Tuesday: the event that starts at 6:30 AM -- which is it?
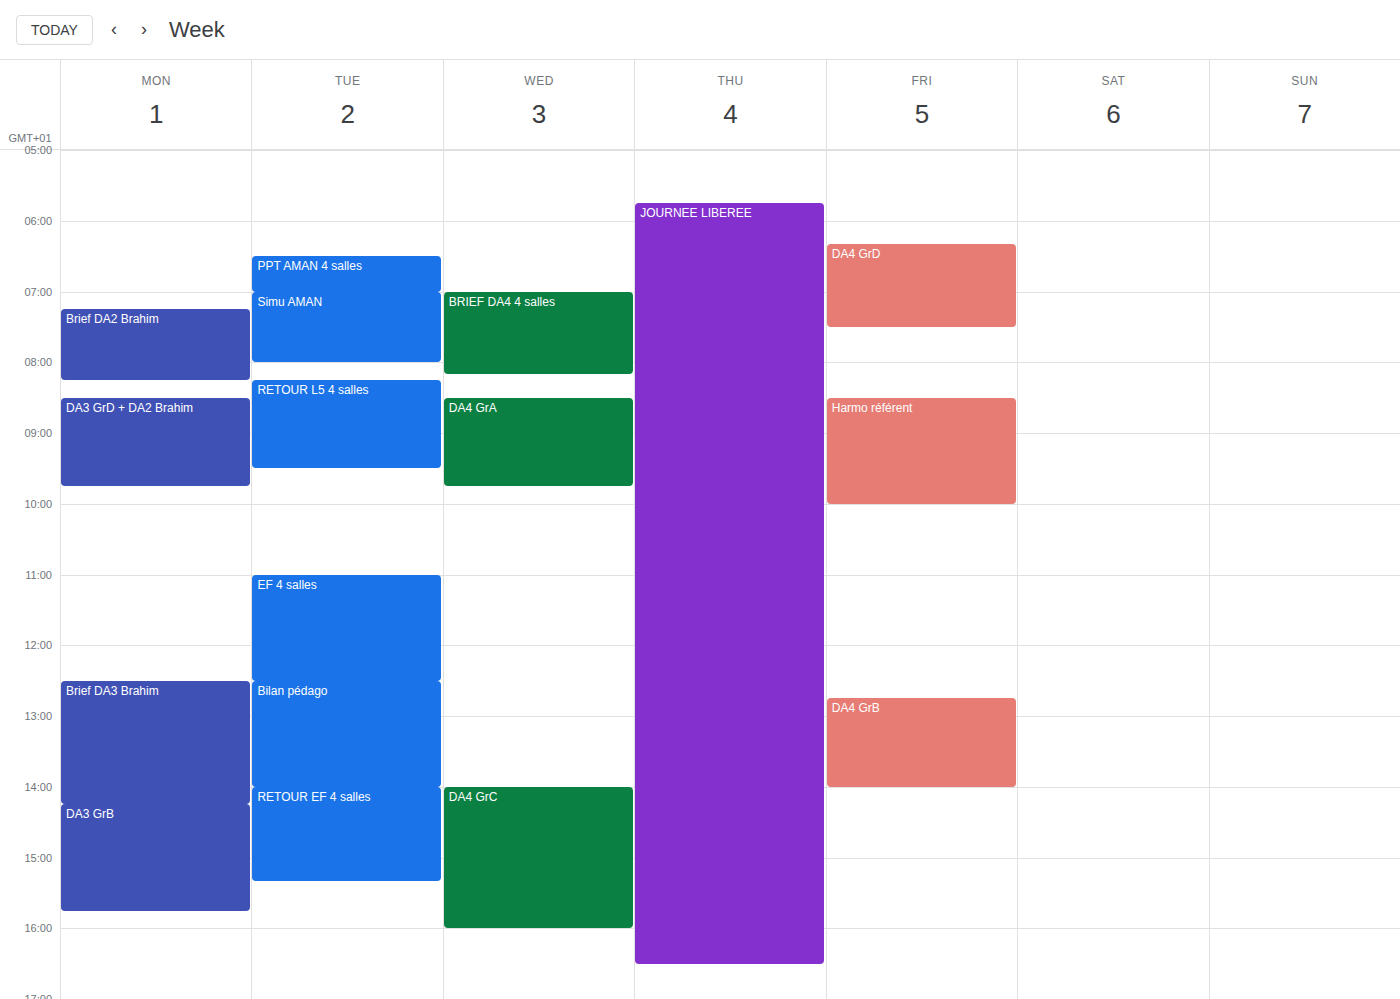
"PPT AMAN 4 salles"